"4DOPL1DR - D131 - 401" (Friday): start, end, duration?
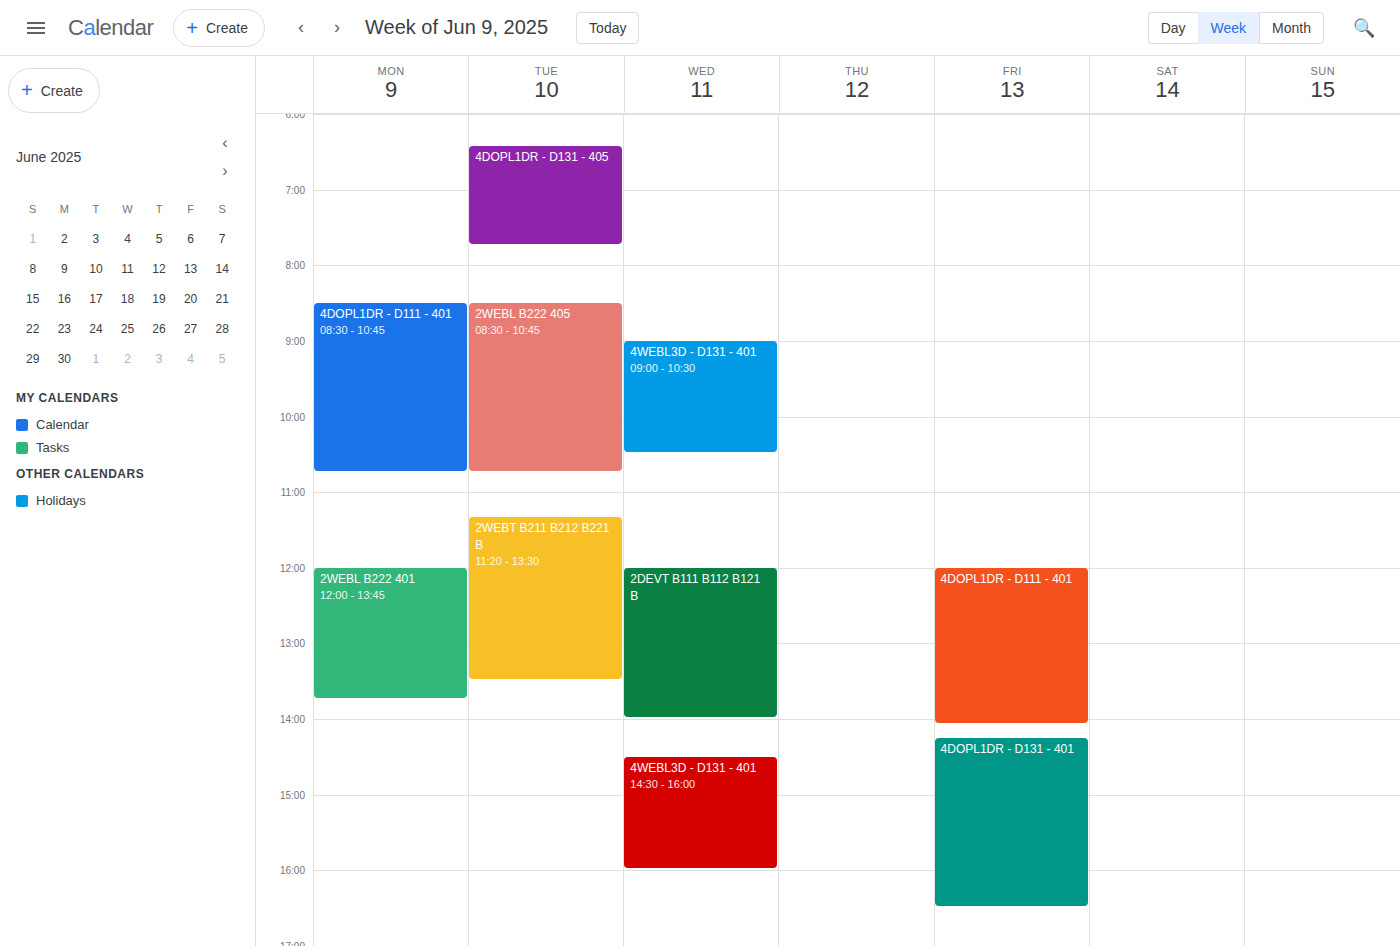
2:15 PM to 4:30 PM, 2 hours 15 minutes